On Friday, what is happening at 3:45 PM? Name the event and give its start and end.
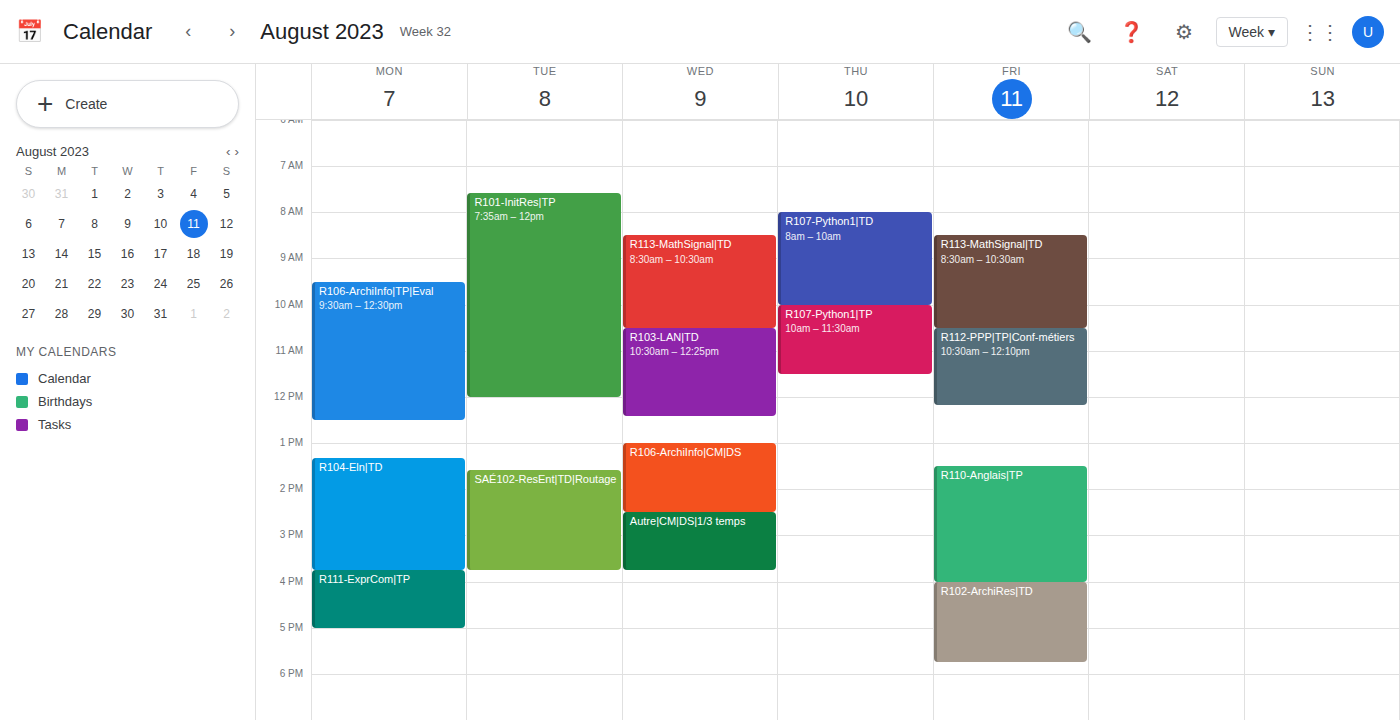
"R110-Anglais|TP", 1:30 PM to 4:00 PM